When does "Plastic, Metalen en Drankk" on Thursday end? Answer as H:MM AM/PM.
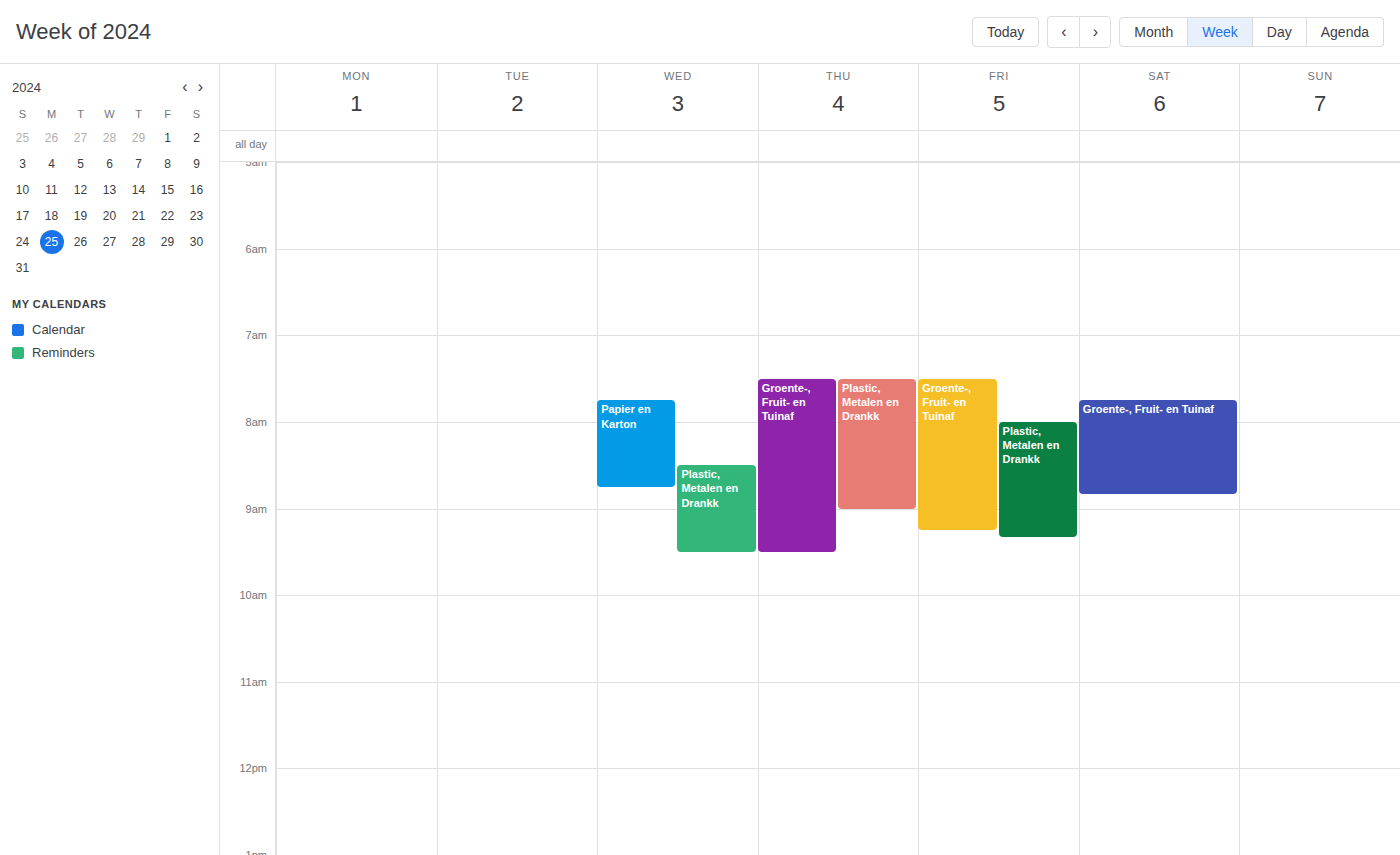
9:00 AM